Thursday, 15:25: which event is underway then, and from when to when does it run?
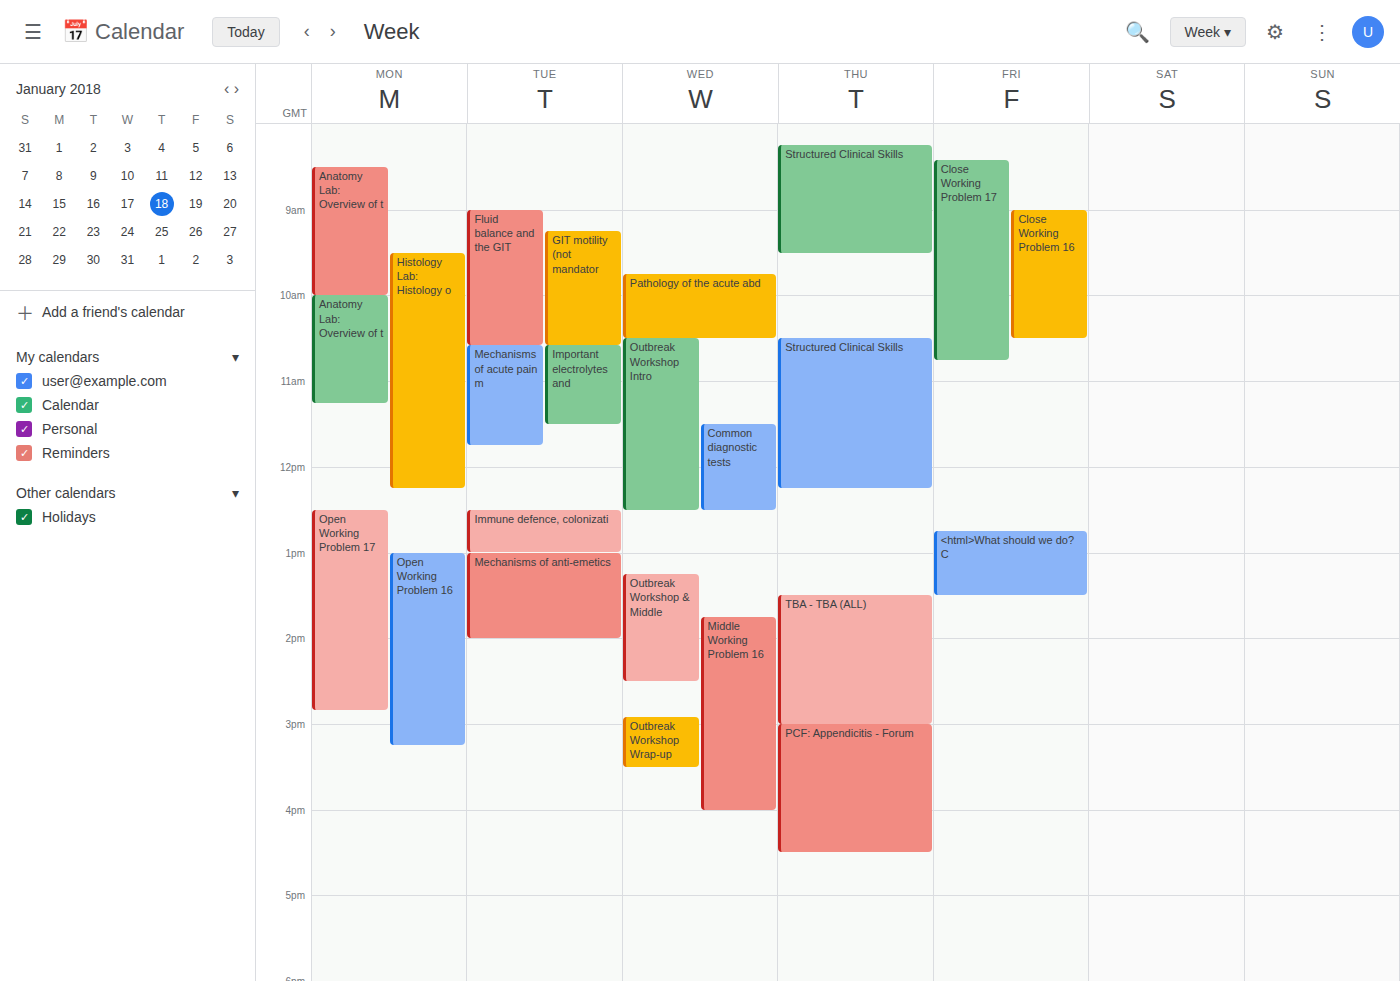
"PCF: Appendicitis - Forum", 15:00 to 16:30